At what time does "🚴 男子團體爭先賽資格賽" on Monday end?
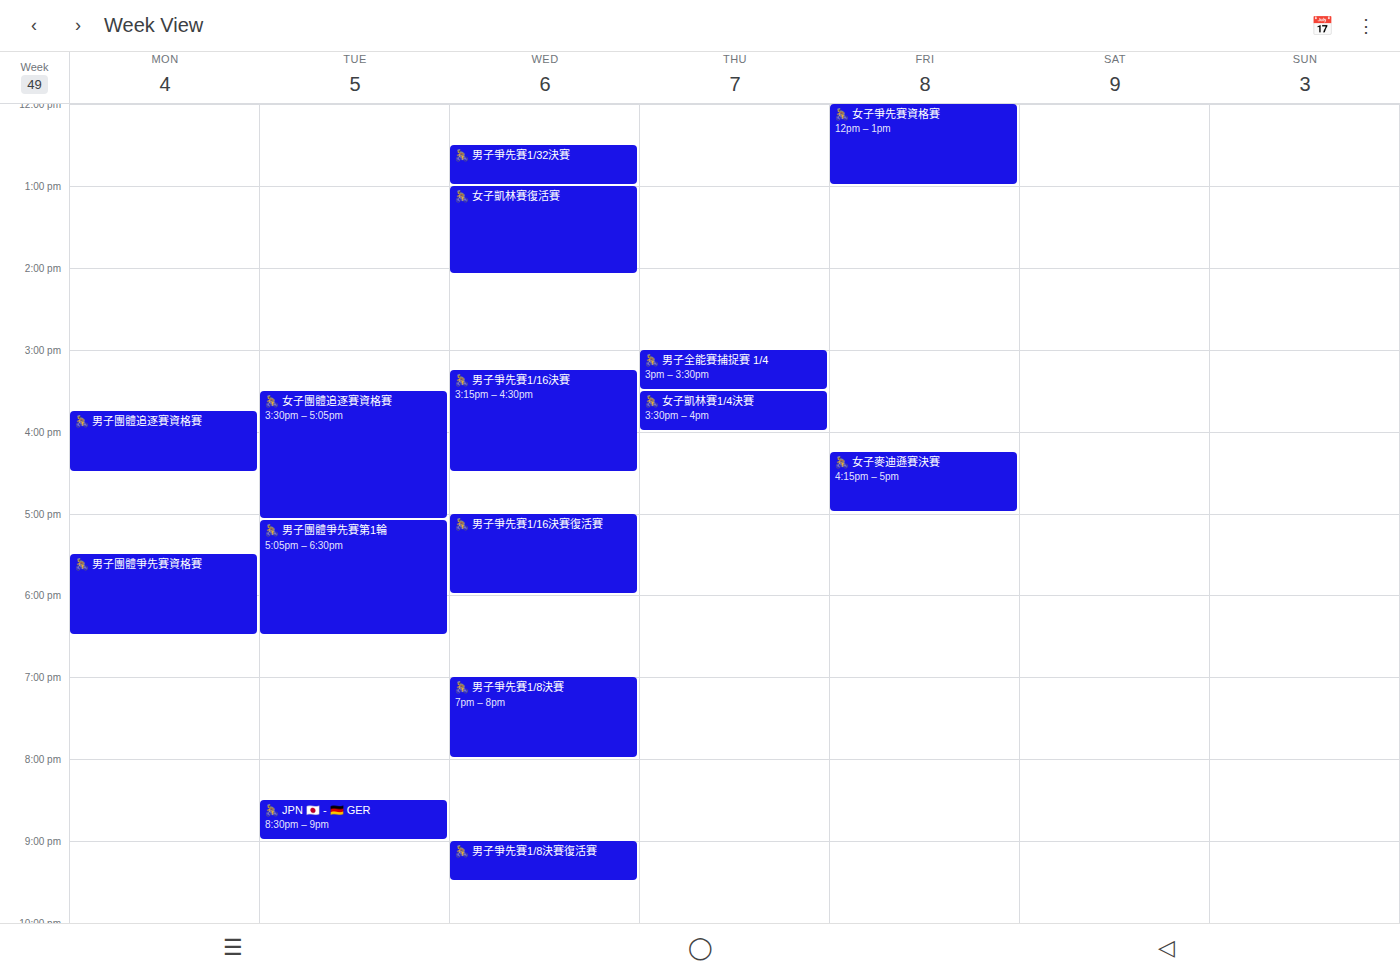
6:30 PM